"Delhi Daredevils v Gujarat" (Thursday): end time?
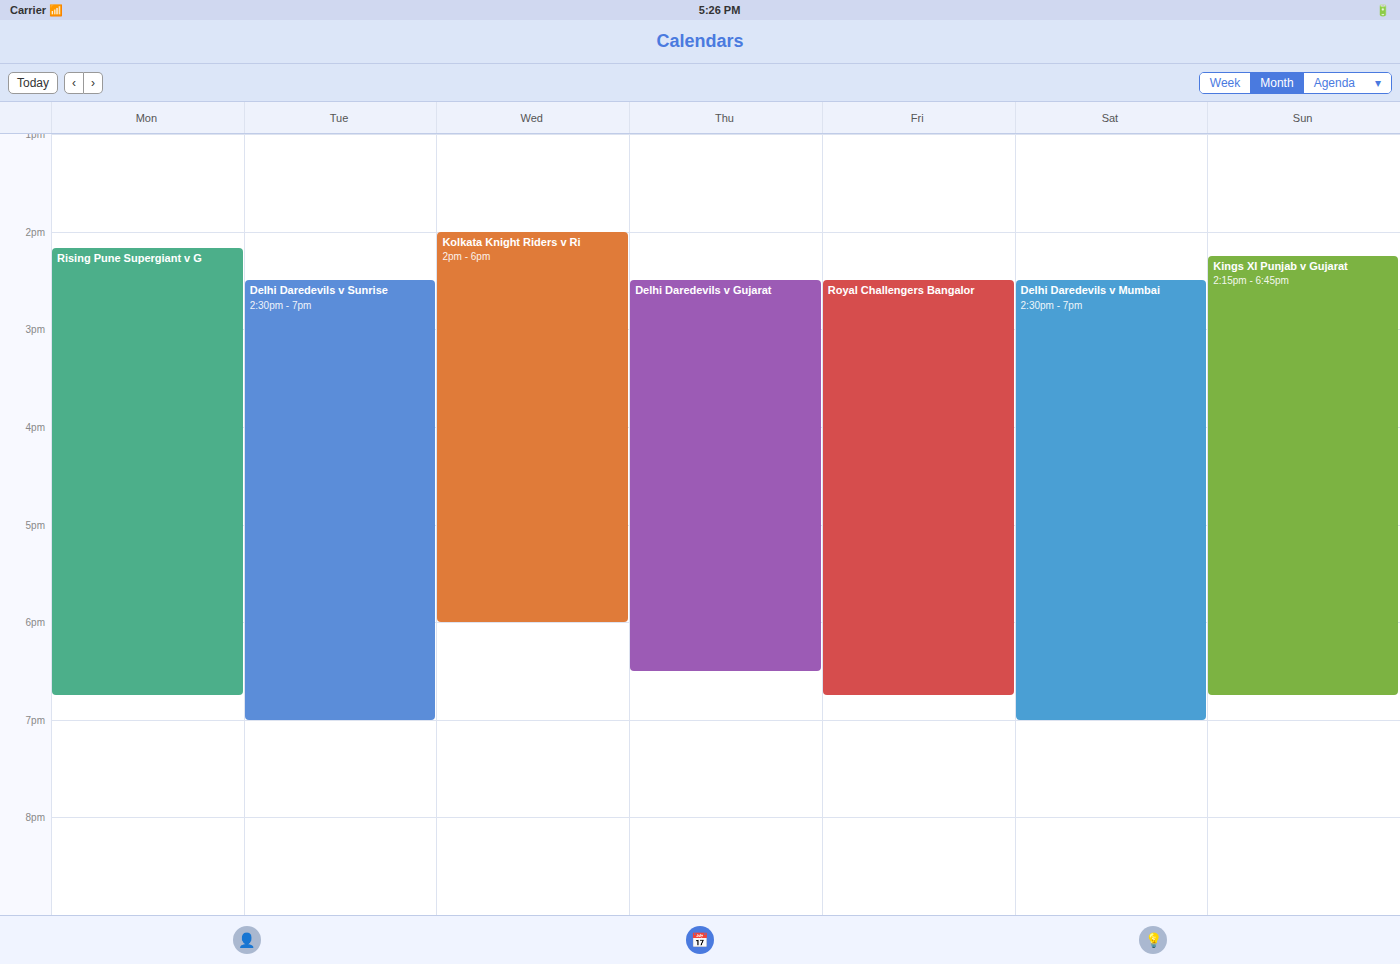
6:30 PM